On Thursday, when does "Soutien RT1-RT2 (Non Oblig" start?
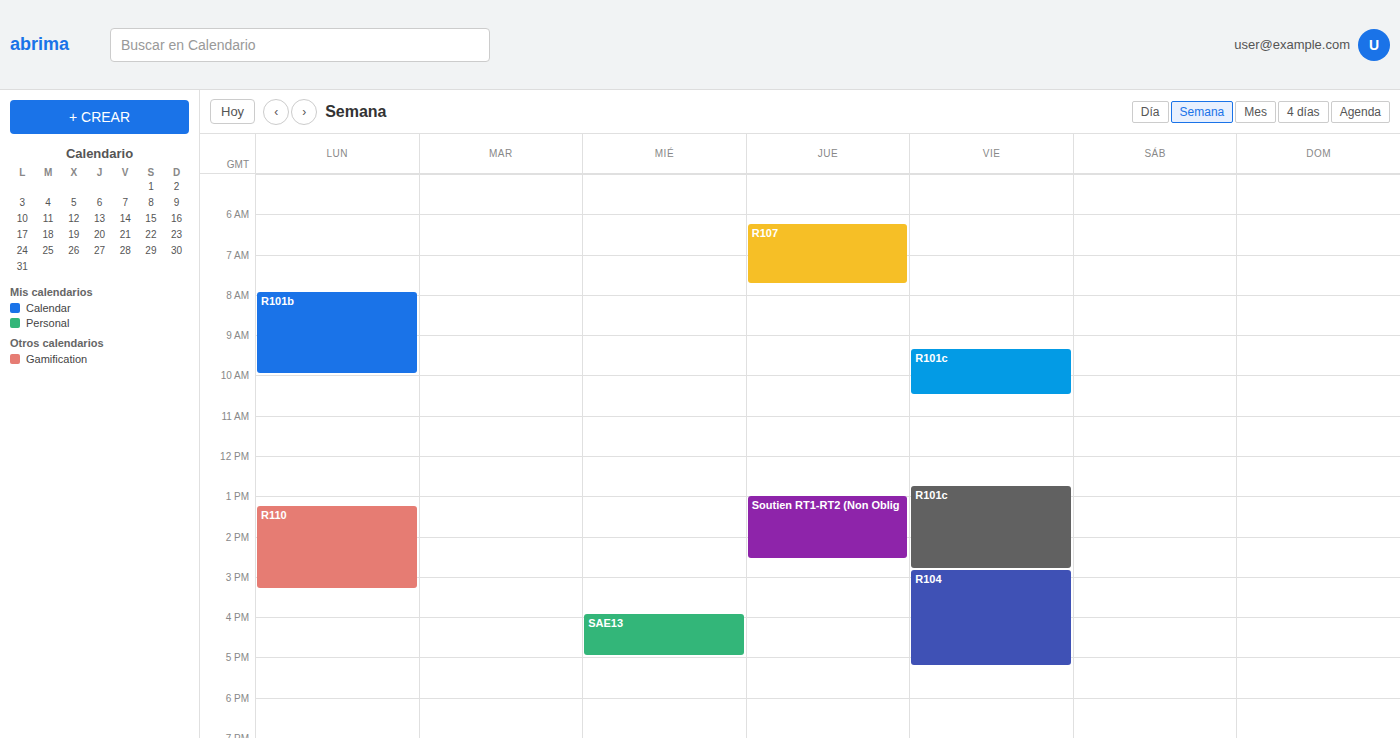
1:00 PM